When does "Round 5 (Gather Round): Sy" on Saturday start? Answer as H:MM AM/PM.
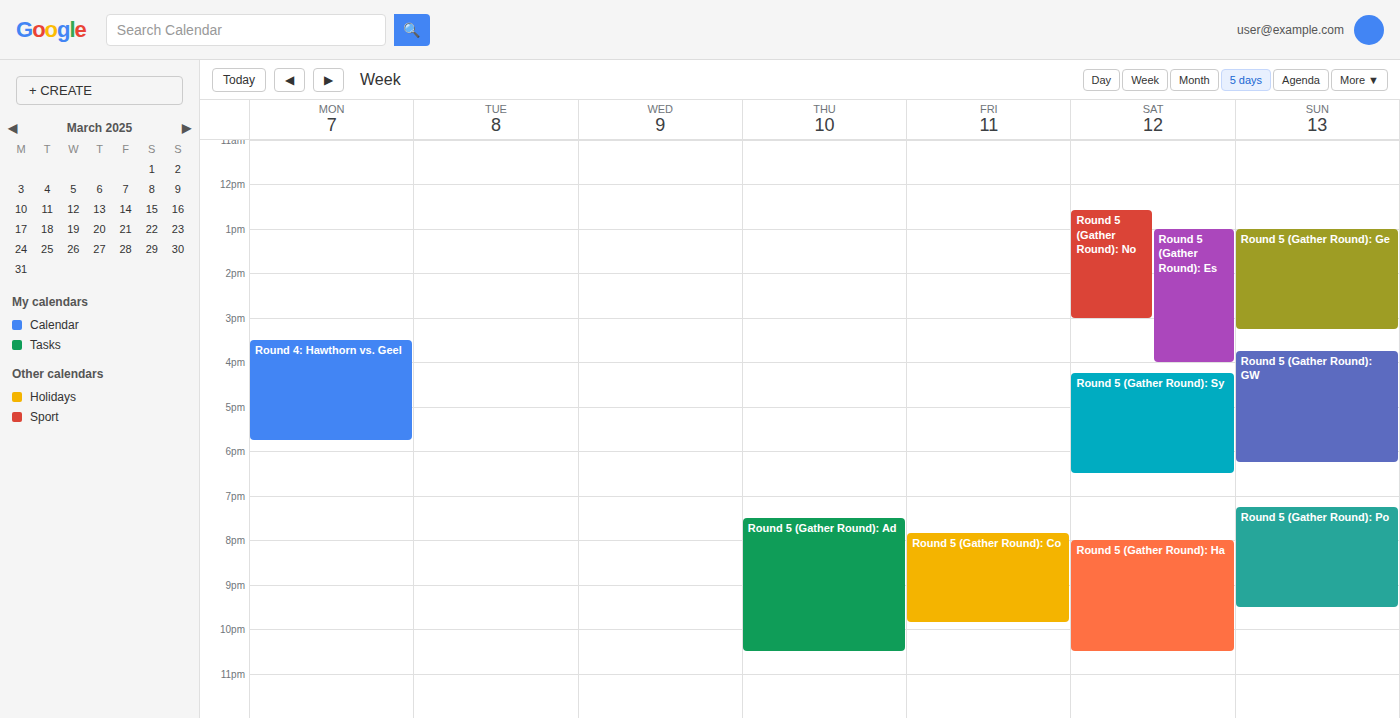
4:15 PM